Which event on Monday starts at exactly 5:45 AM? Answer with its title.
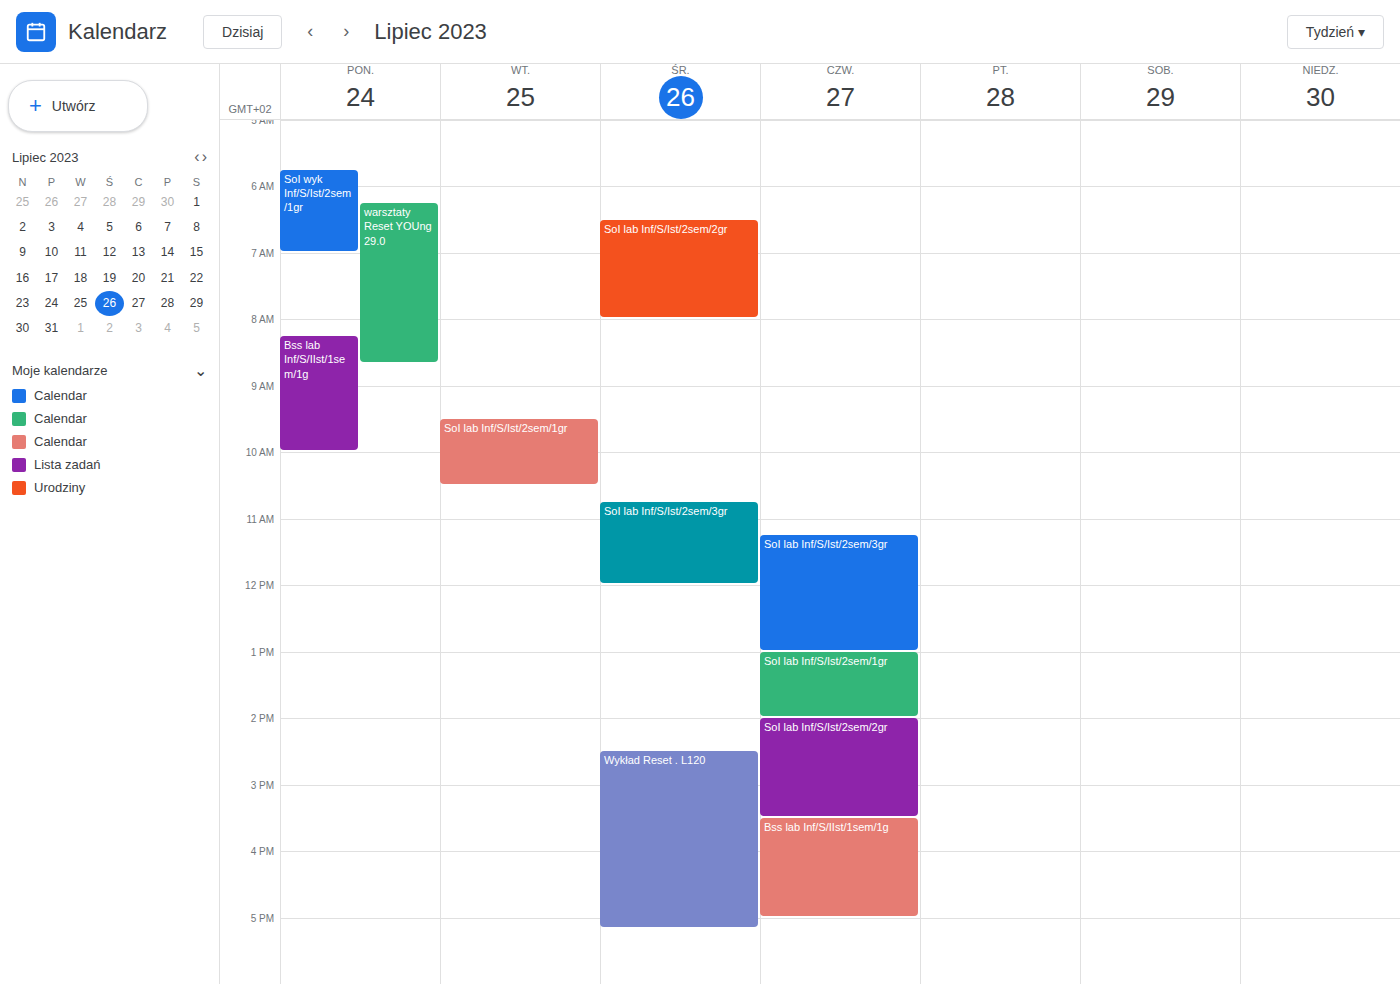
"SoI wyk Inf/S/Ist/2sem/1gr"